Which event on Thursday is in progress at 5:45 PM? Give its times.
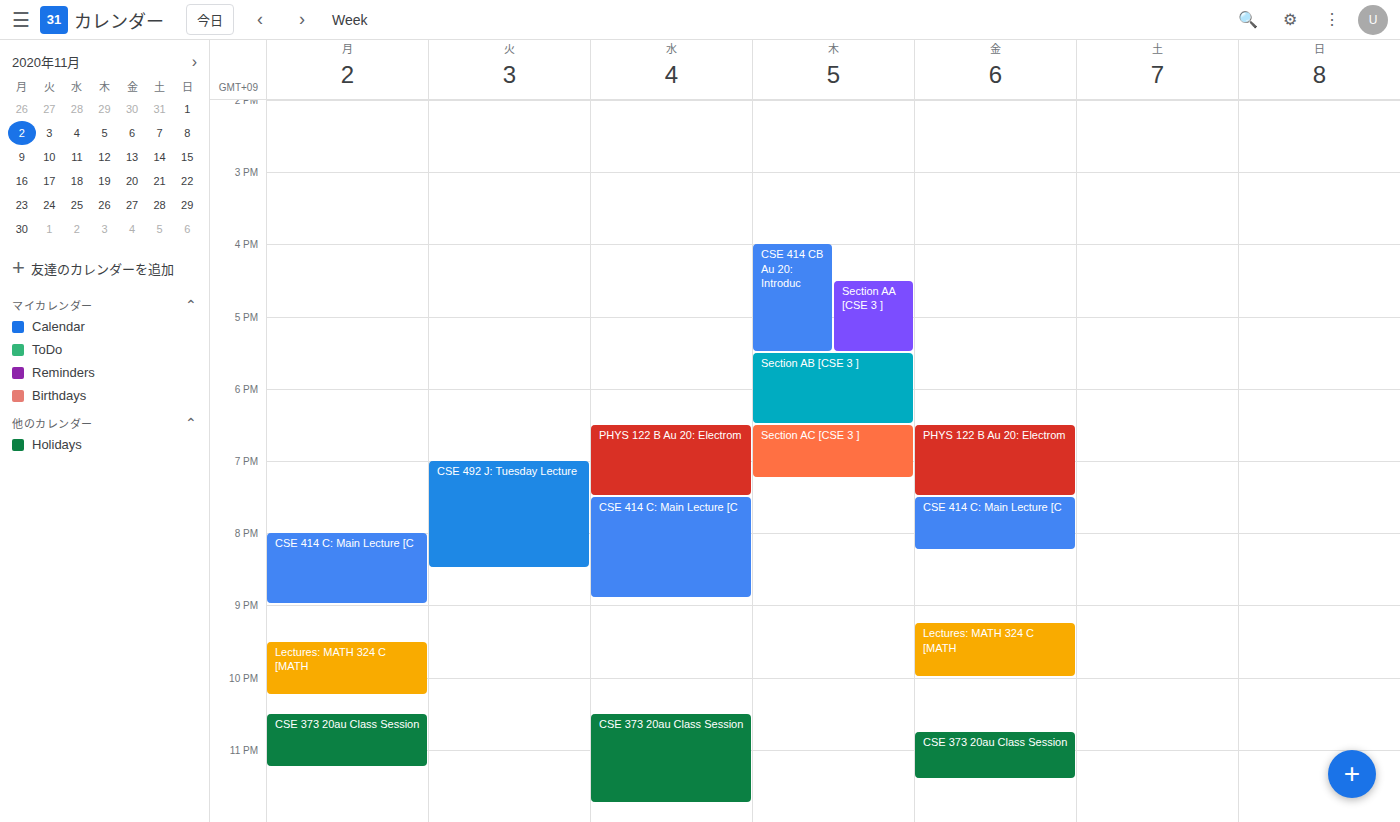
"Section AB [CSE 3 ]", 5:30 PM to 6:30 PM